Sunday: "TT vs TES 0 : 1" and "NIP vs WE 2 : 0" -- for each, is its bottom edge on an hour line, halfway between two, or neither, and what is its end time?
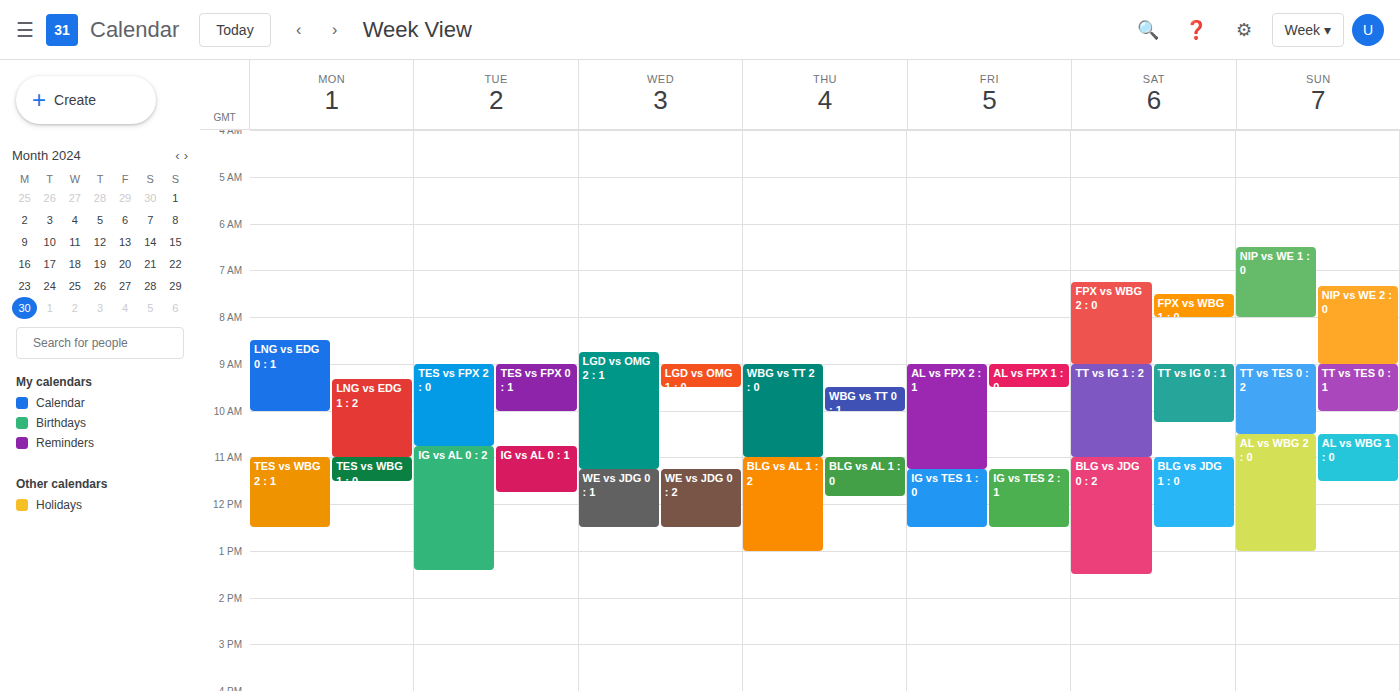
"TT vs TES 0 : 1": 10:00 AM, exactly on the 10 AM line. "NIP vs WE 2 : 0": 9:00 AM, exactly on the 9 AM line.